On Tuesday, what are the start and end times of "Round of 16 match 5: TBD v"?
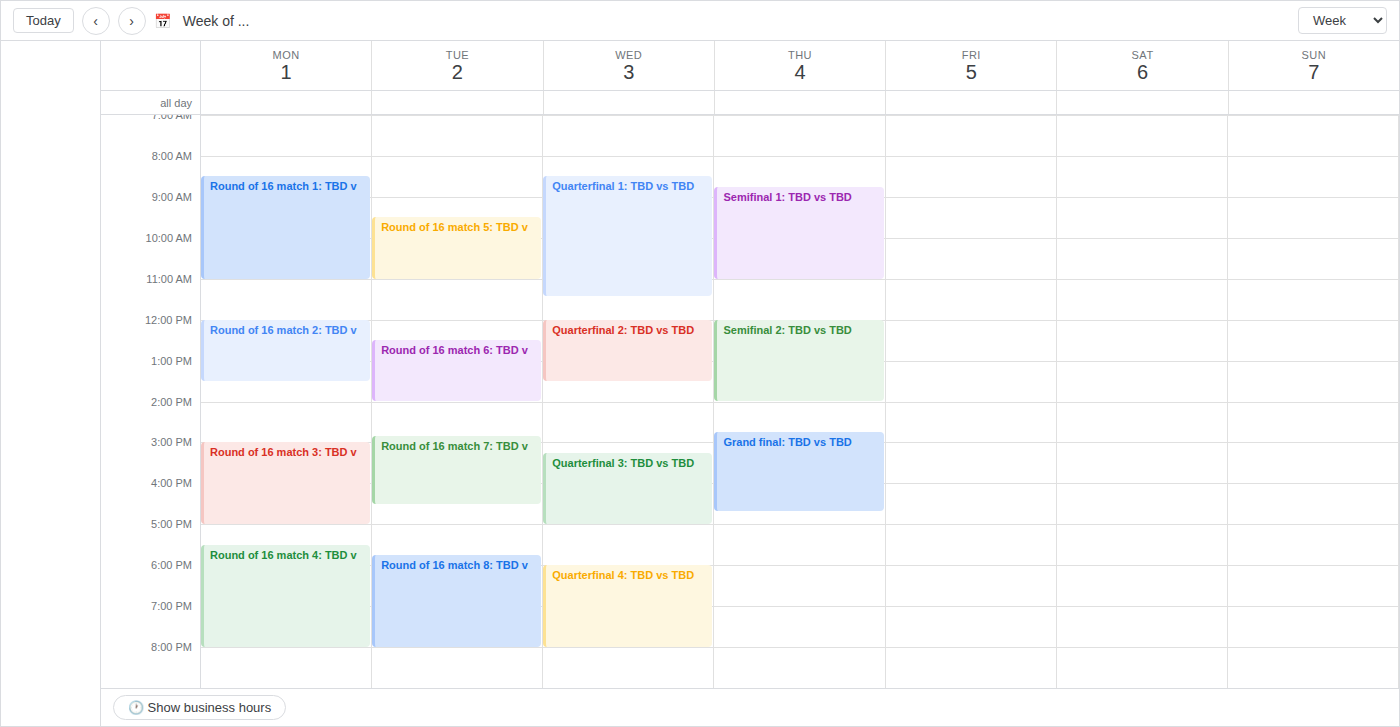
9:30 AM to 11:00 AM